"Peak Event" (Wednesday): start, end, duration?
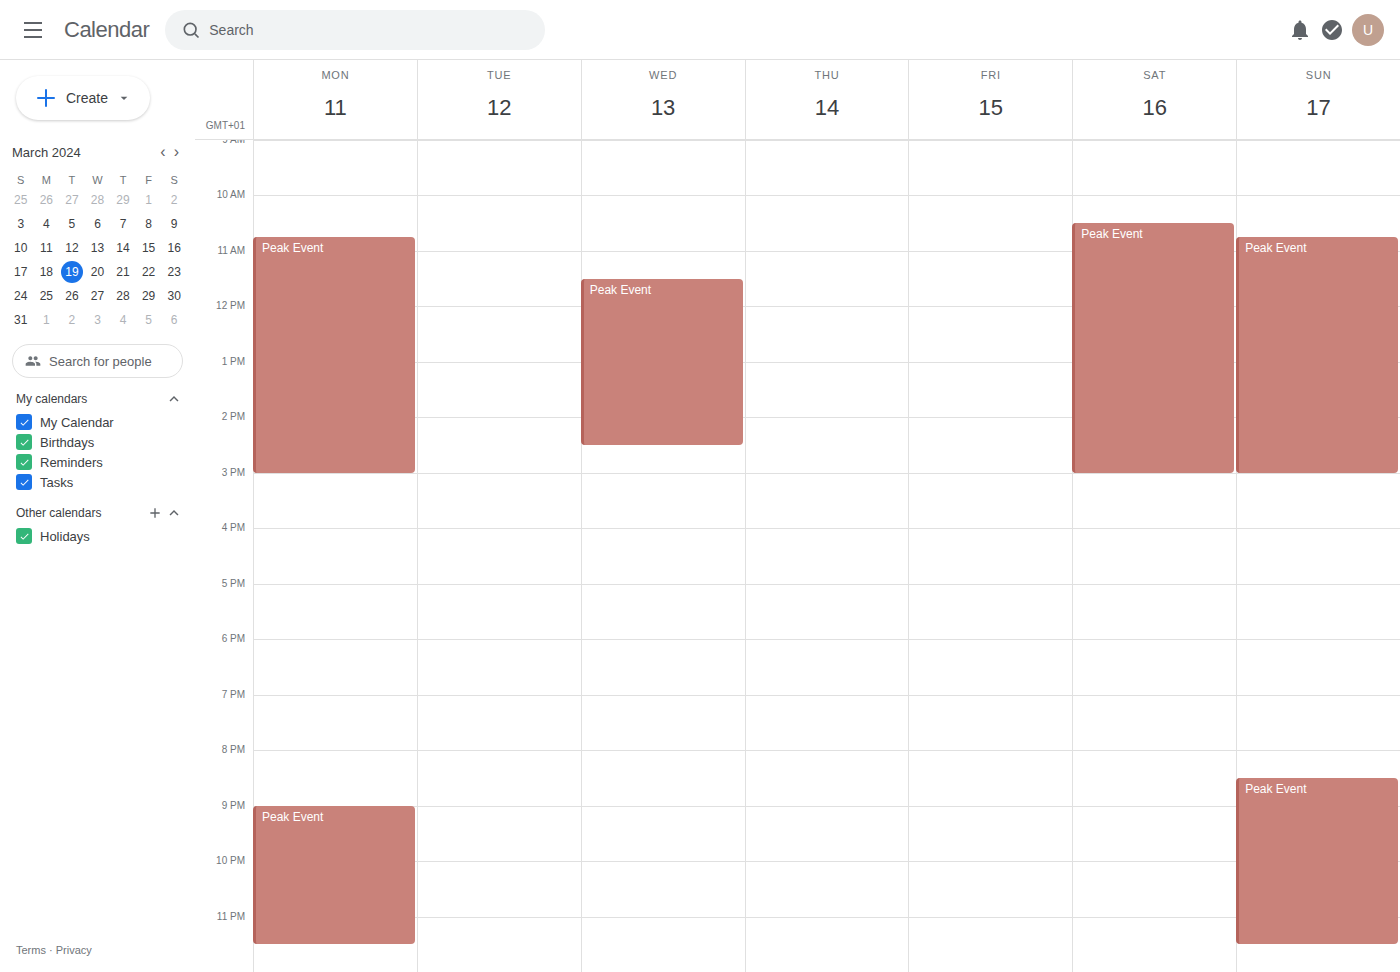
11:30 AM to 2:30 PM, 3 hours